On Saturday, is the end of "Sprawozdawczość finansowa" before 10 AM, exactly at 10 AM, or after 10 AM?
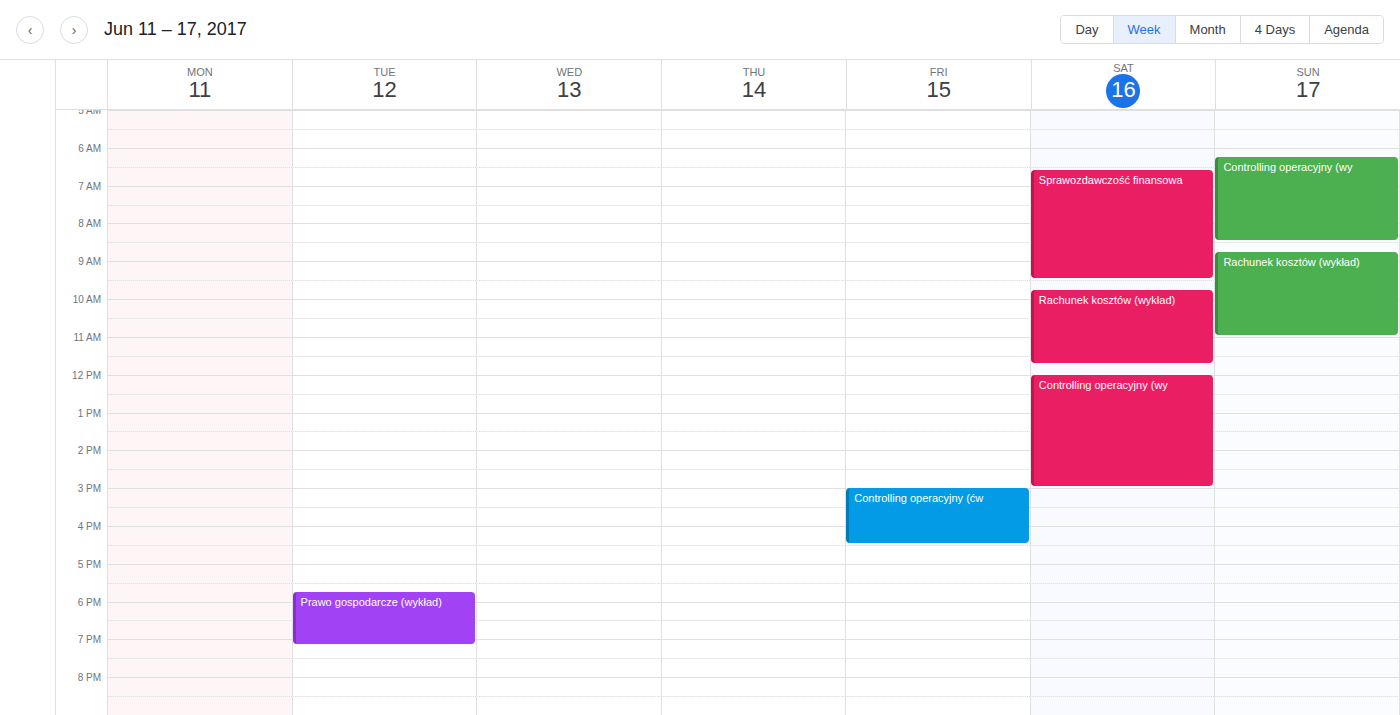
9:30 AM -- before 10 AM, 30 minutes above the 10 AM line.